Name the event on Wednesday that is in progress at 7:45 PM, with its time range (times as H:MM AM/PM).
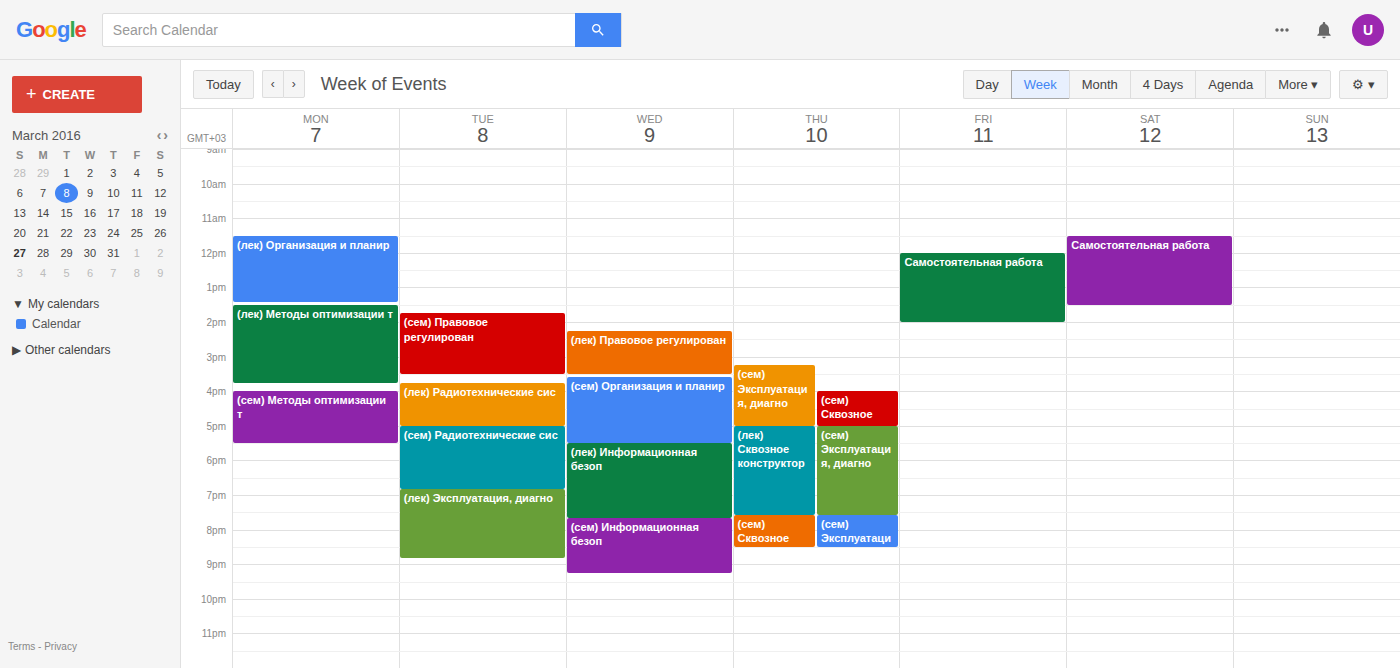
"(сем) Информационная безоп", 7:40 PM to 9:15 PM